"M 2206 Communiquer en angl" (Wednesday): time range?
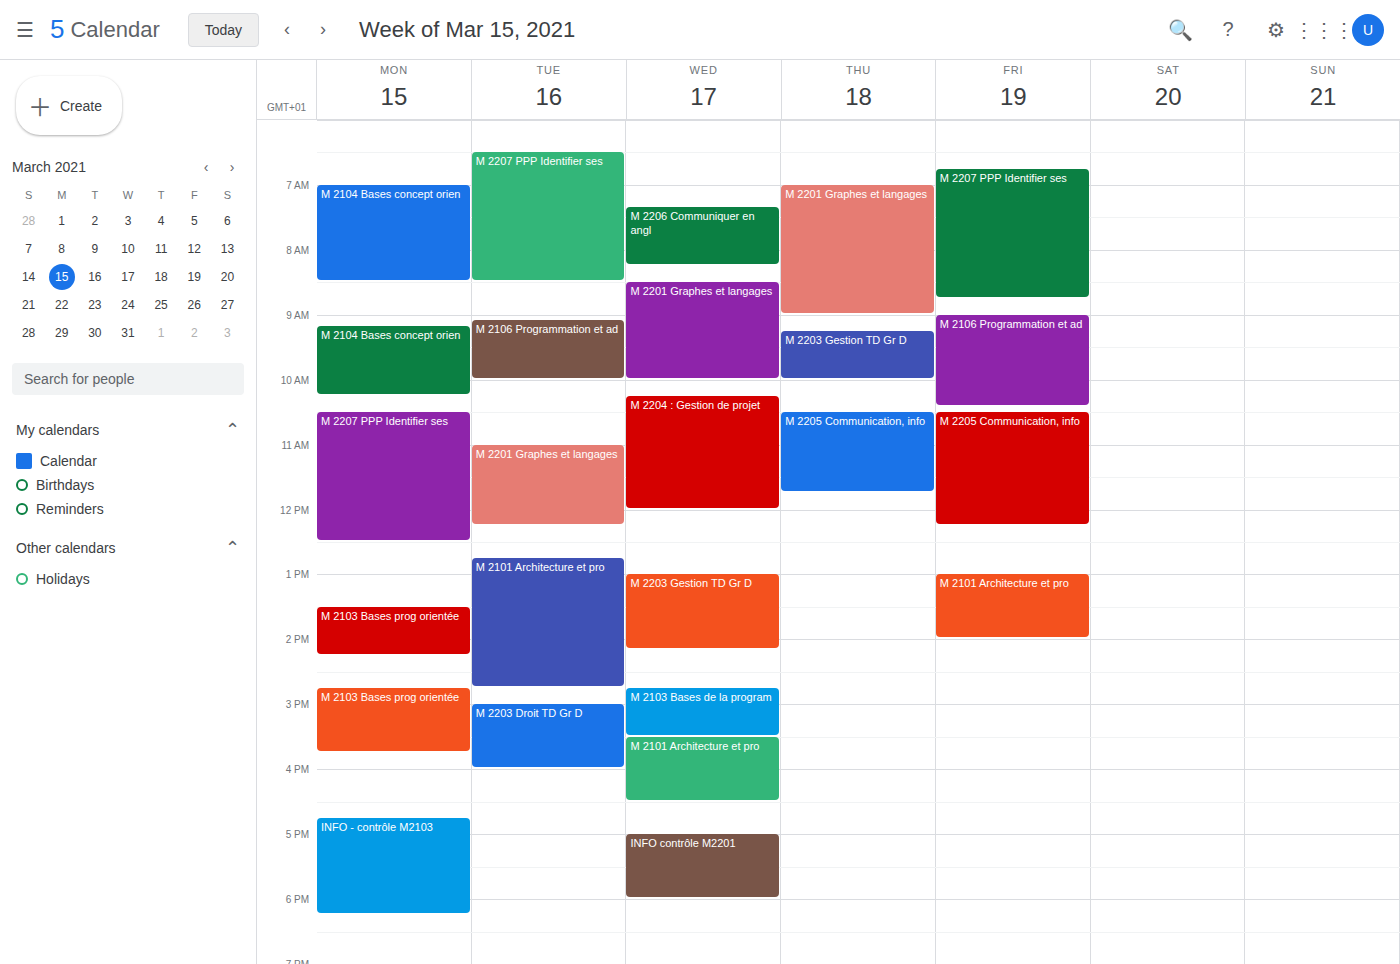
07:20 to 08:15